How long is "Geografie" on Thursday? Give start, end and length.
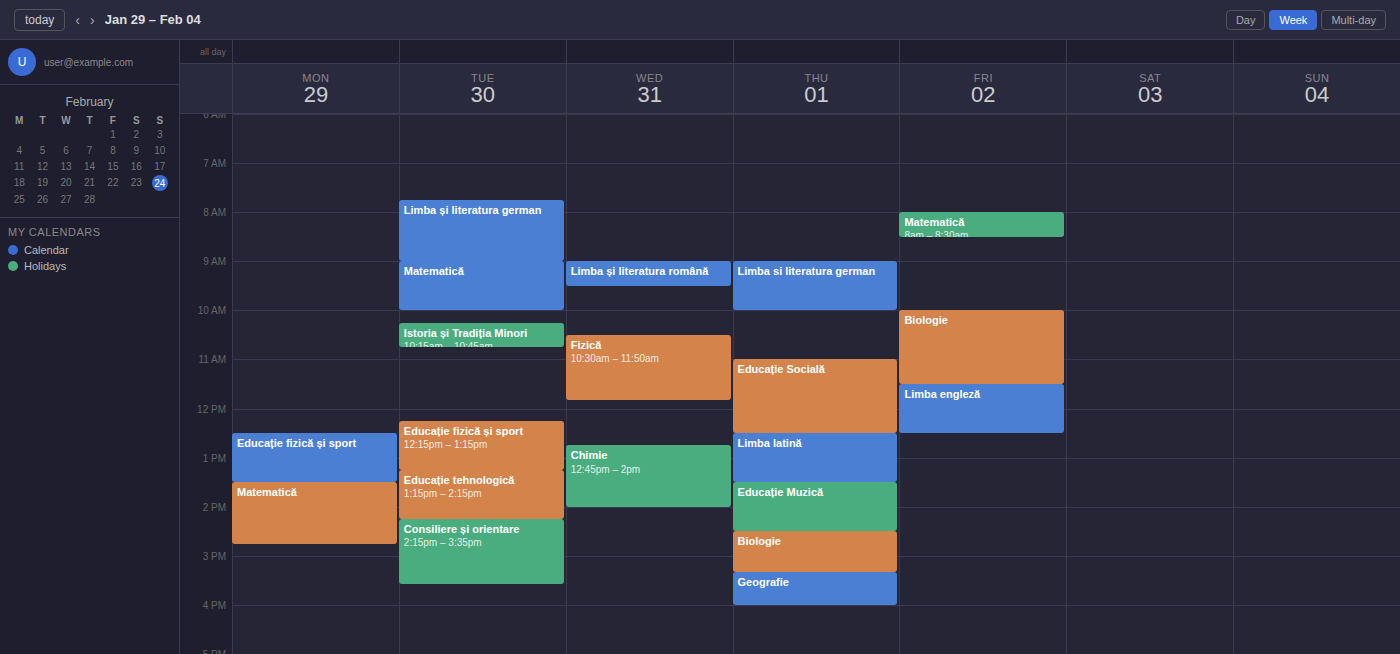
3:20 PM to 4:00 PM, 40 minutes